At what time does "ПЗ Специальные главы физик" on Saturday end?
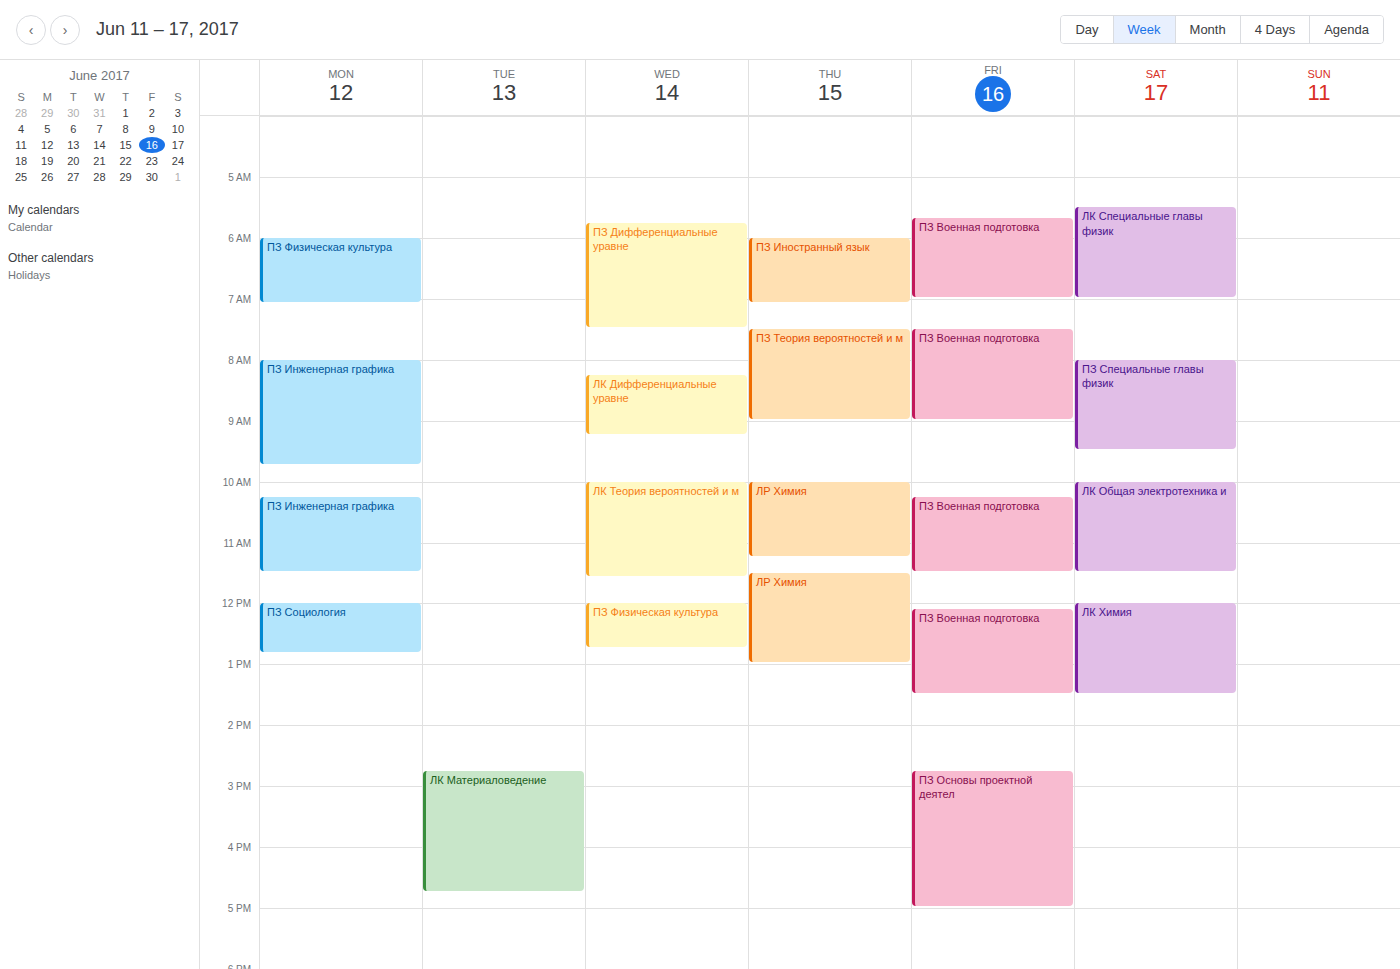
9:30 AM